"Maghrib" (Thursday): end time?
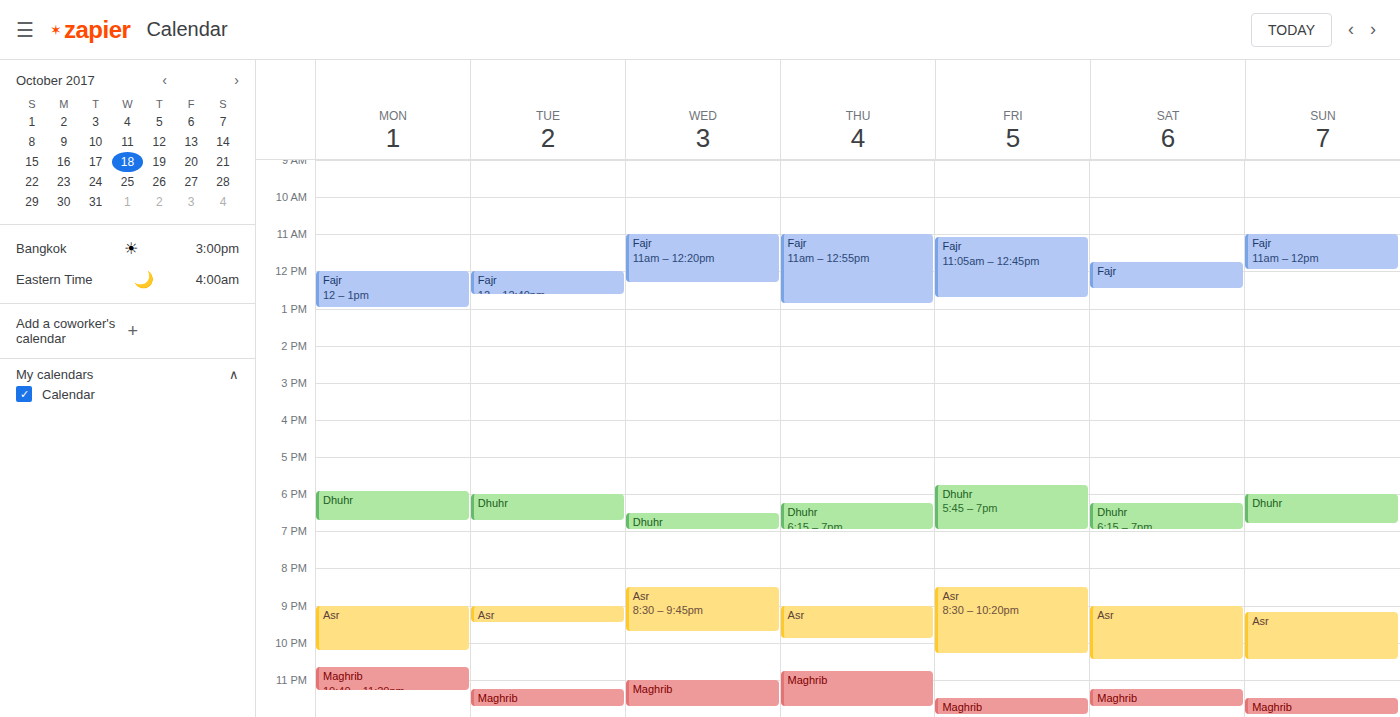
23:45